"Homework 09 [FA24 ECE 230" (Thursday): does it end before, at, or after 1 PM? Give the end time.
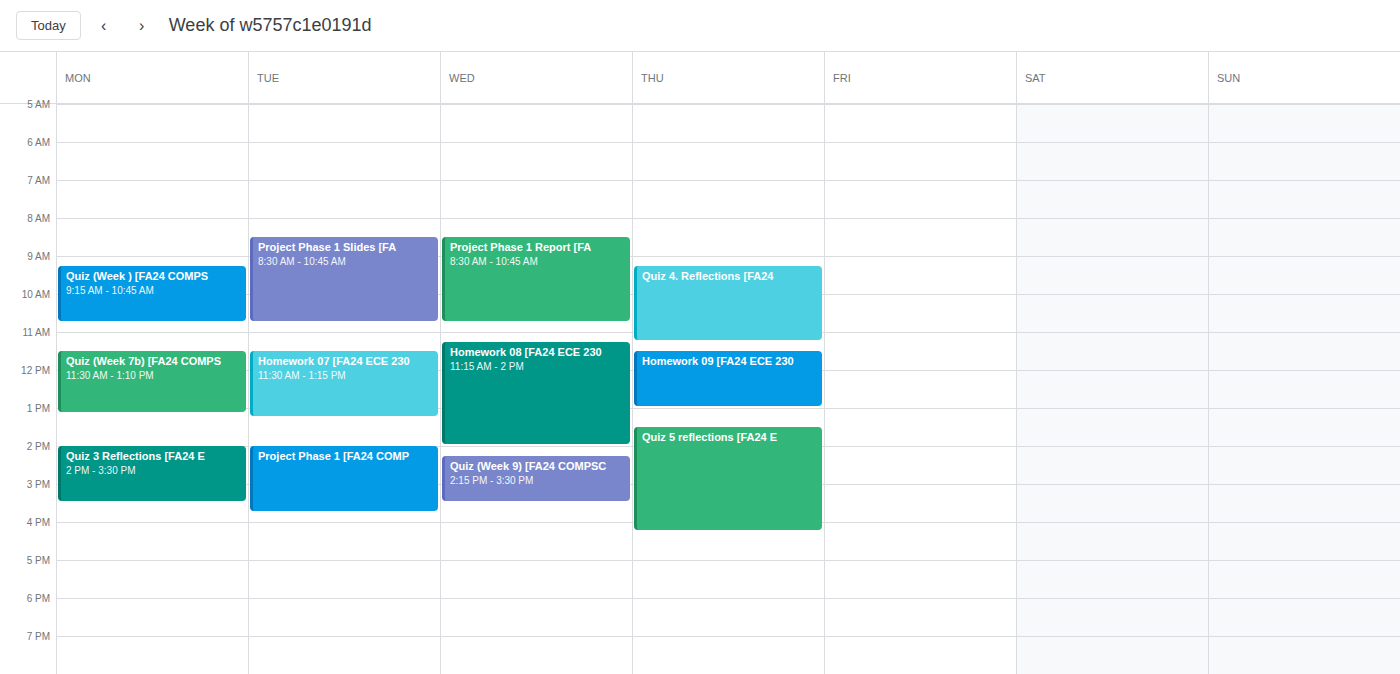
1:00 PM -- exactly at 1 PM, on the 1 PM line.